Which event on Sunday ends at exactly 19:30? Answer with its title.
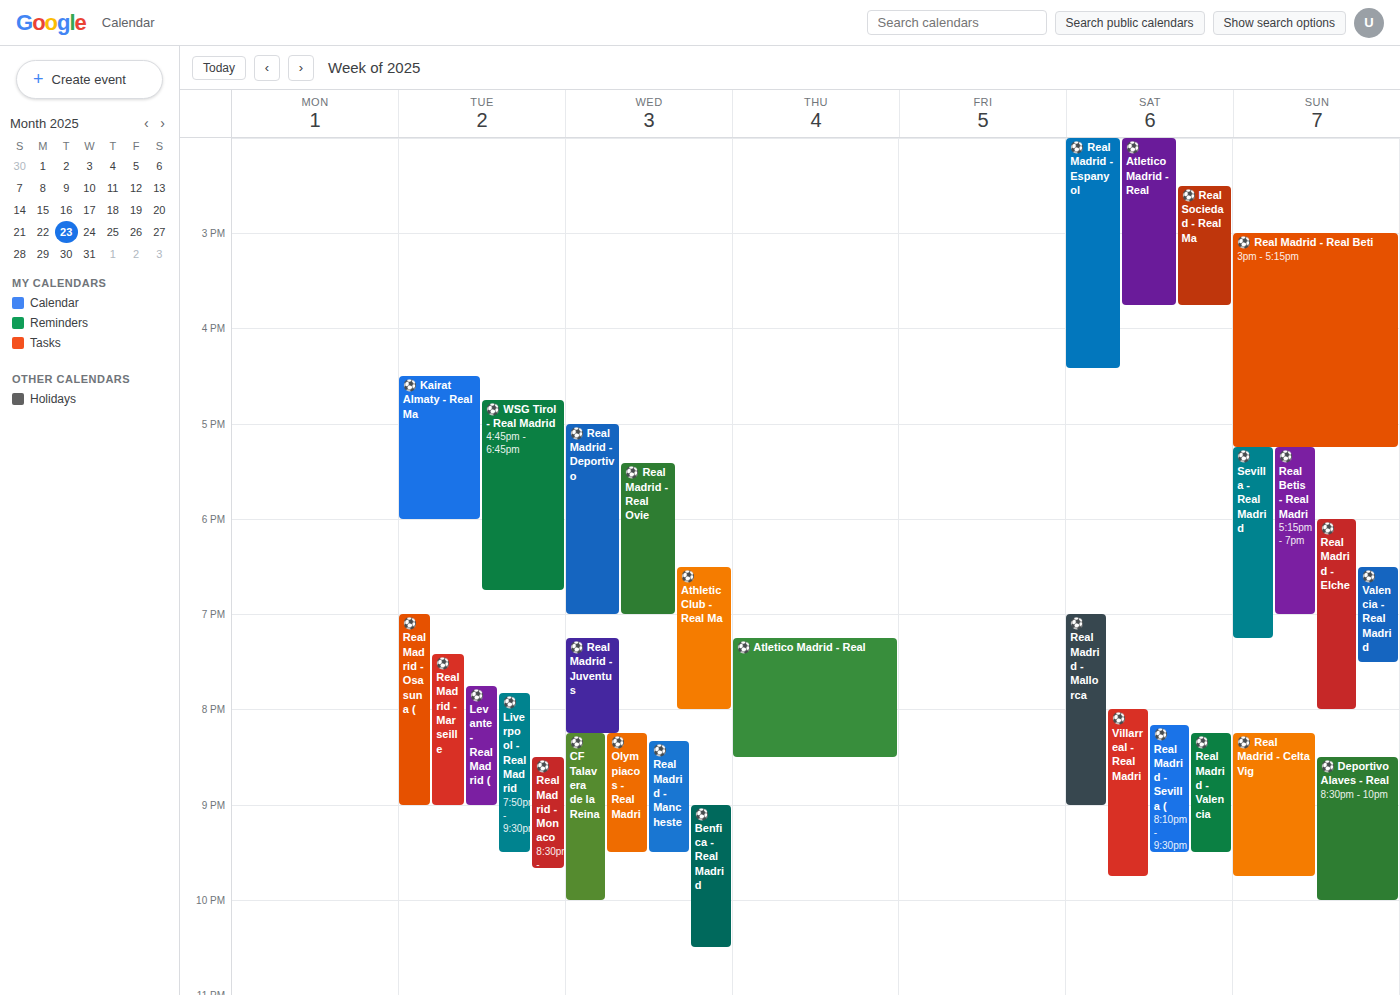
"⚽️ Valencia - Real Madrid"